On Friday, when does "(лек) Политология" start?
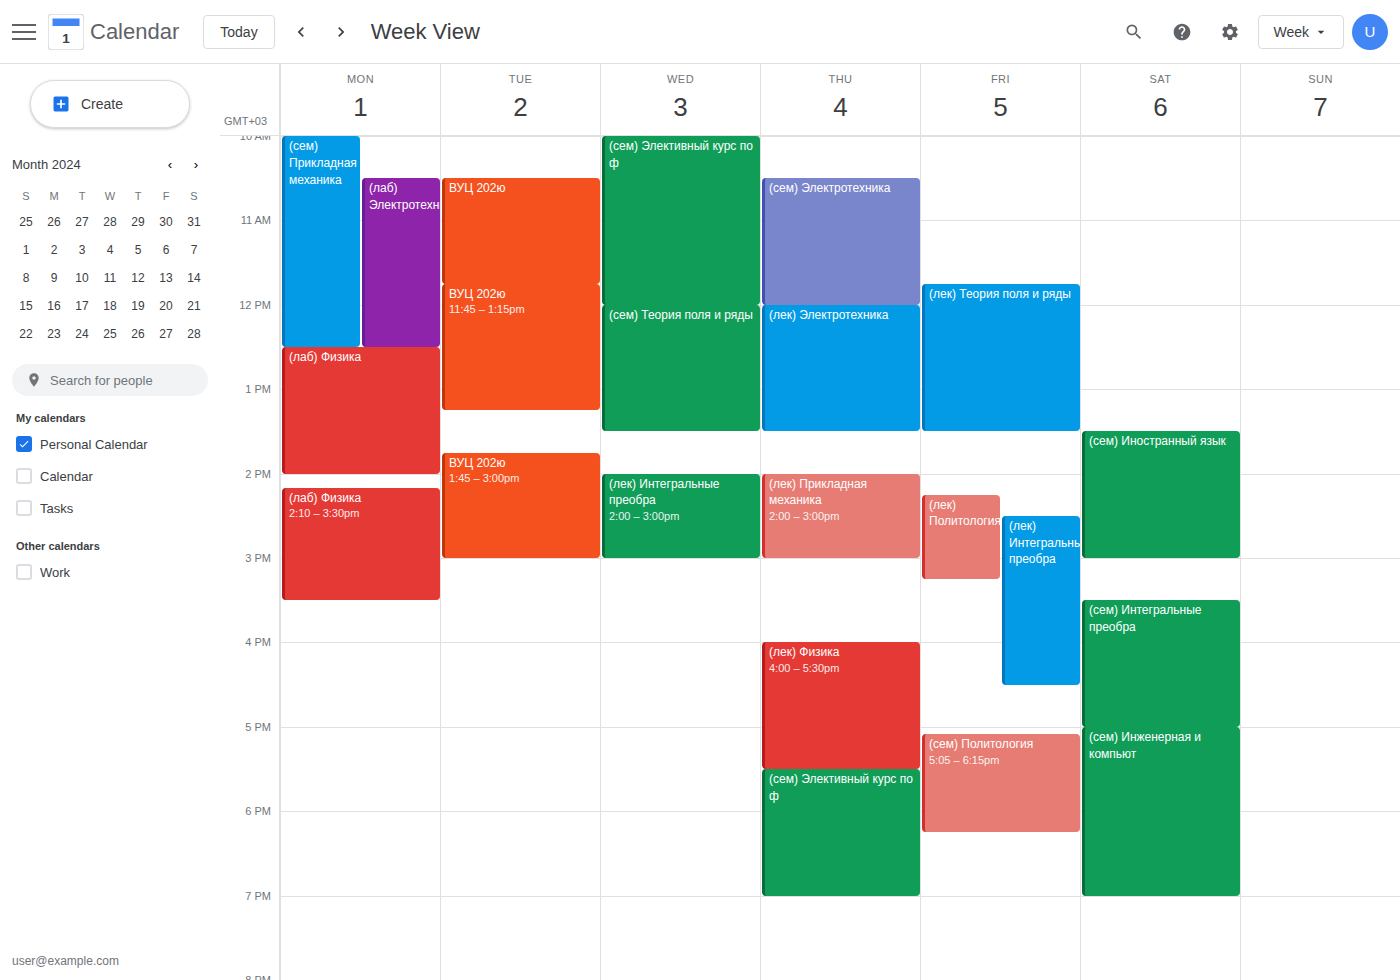
2:15 PM